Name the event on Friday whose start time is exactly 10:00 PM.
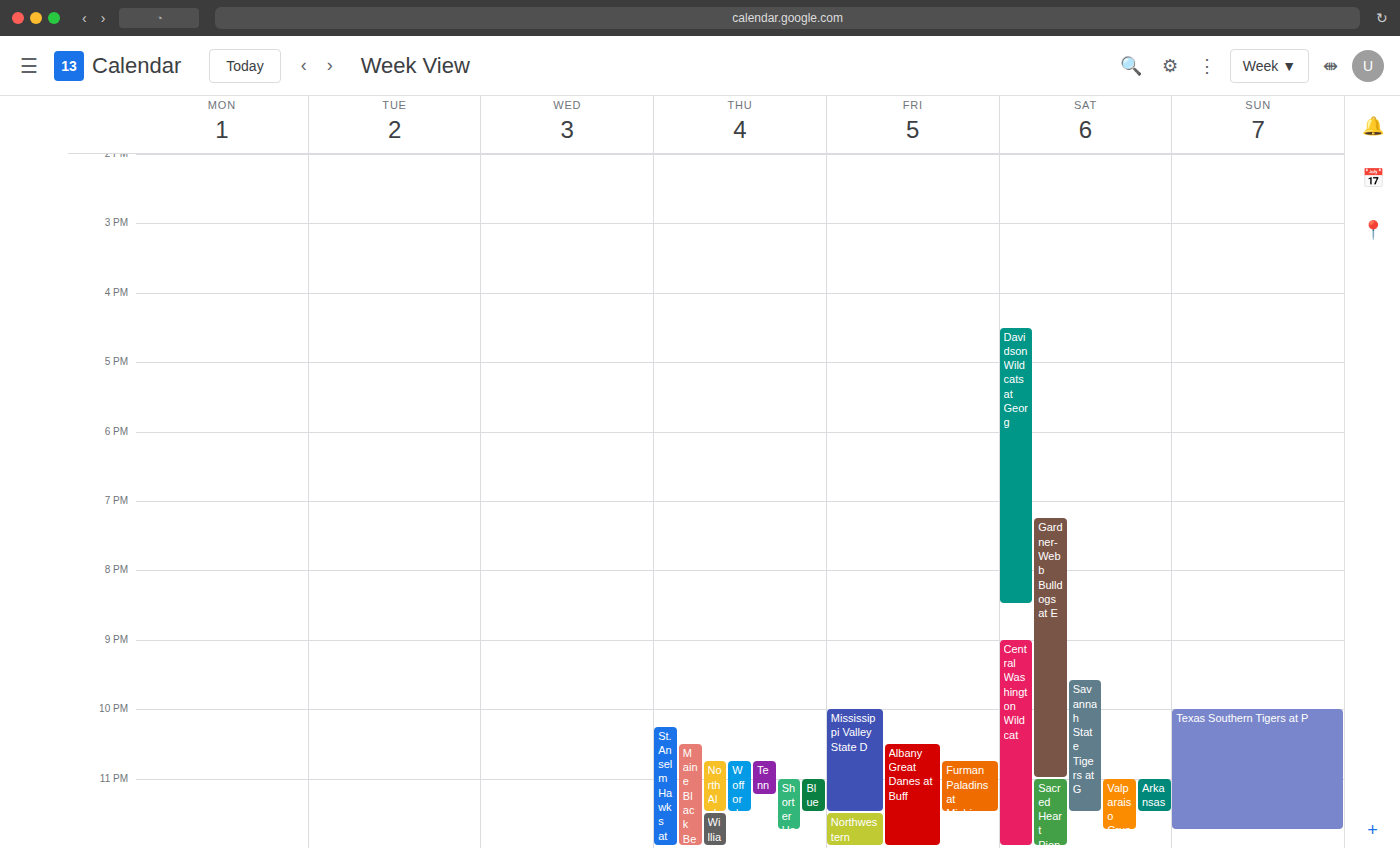
"Mississippi Valley State D"